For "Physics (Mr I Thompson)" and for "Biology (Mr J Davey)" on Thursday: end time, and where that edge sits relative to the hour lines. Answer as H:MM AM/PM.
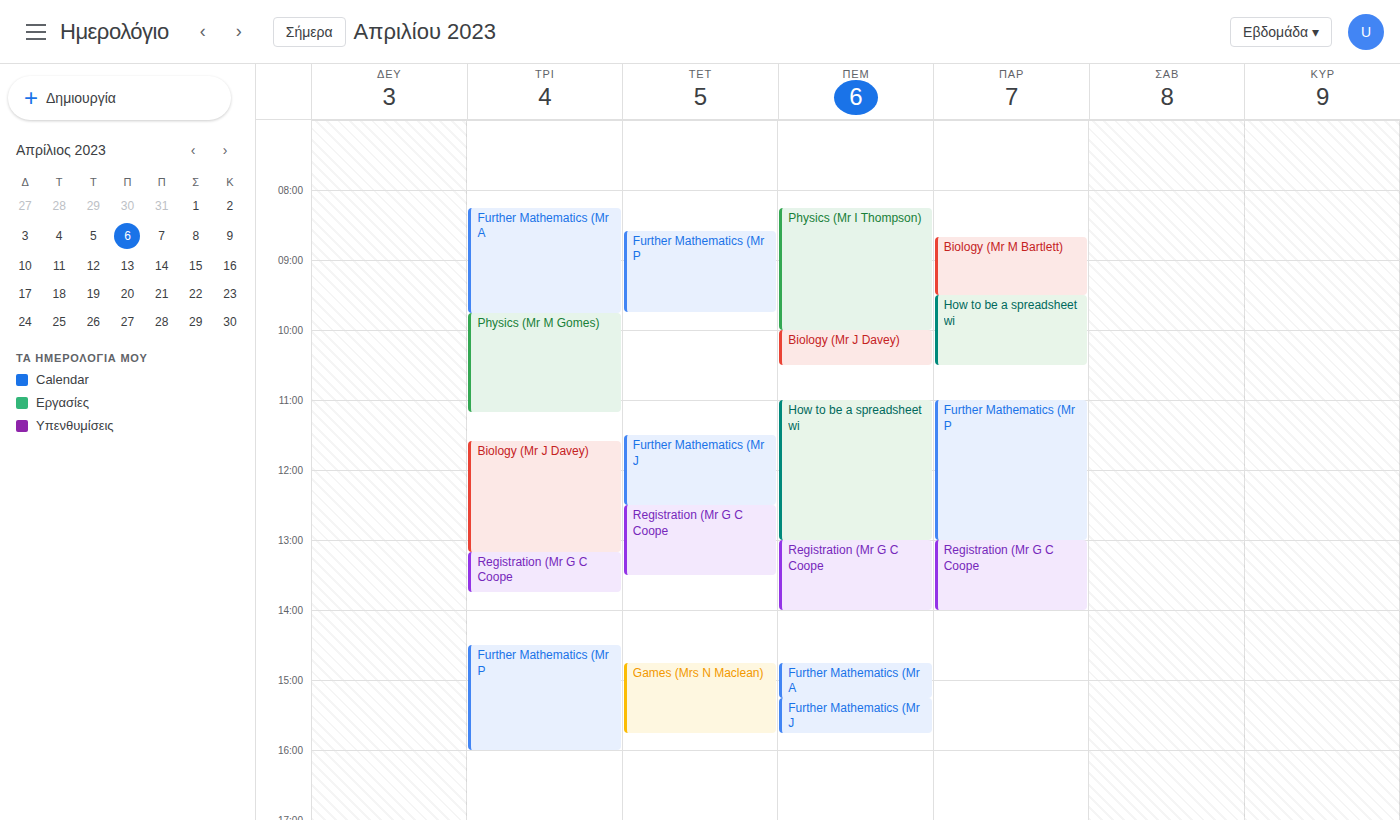
"Physics (Mr I Thompson)": 10:00 AM, exactly on the 10 AM line. "Biology (Mr J Davey)": 10:30 AM, halfway between the 10 AM and 11 AM lines.